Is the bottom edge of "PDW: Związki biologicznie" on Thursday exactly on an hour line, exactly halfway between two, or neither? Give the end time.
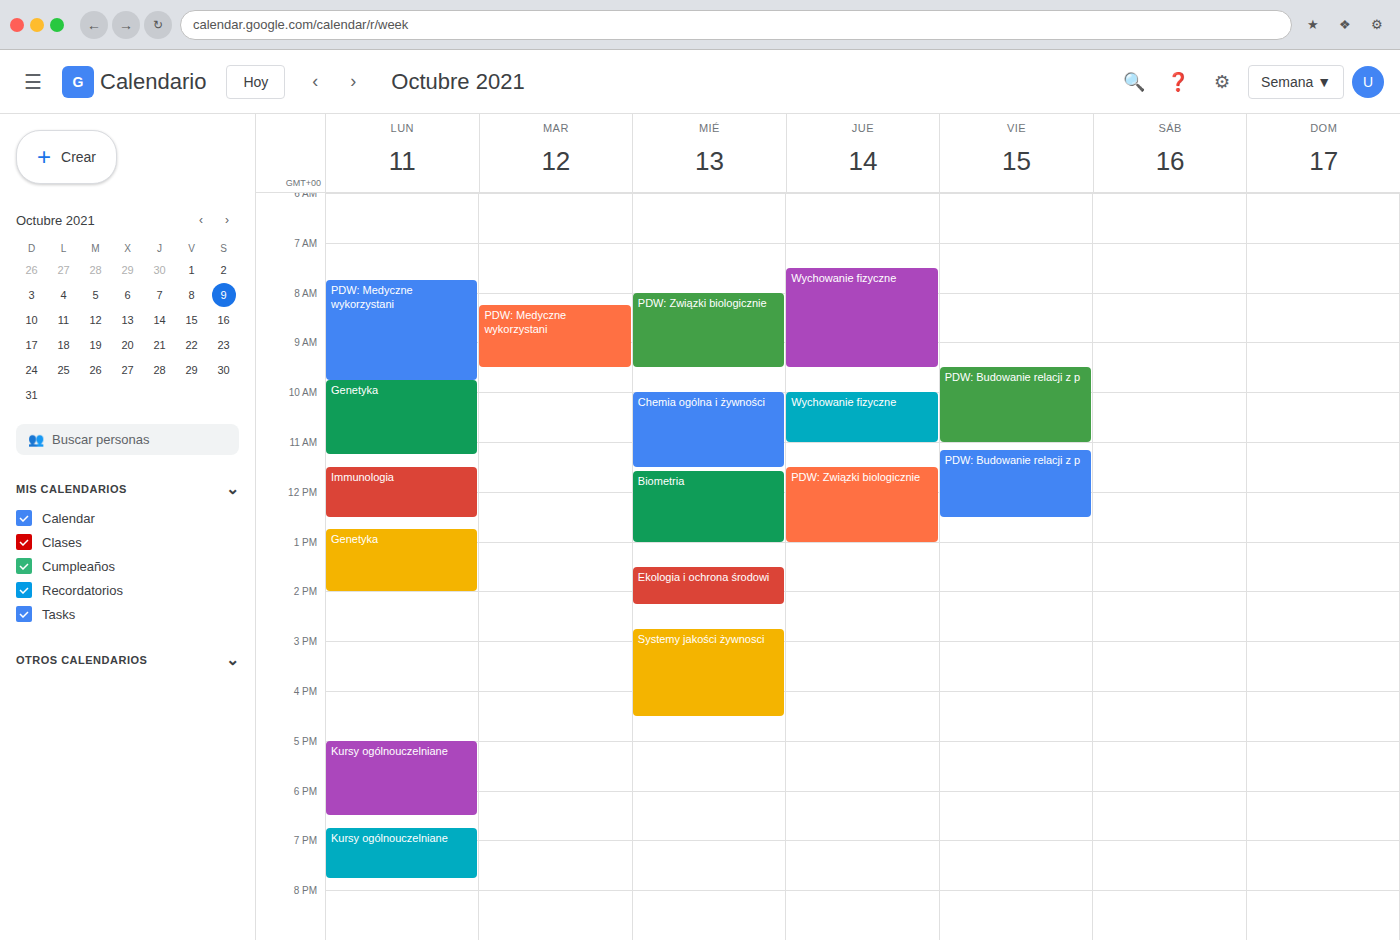
1:00 PM -- exactly on the 1 PM line.